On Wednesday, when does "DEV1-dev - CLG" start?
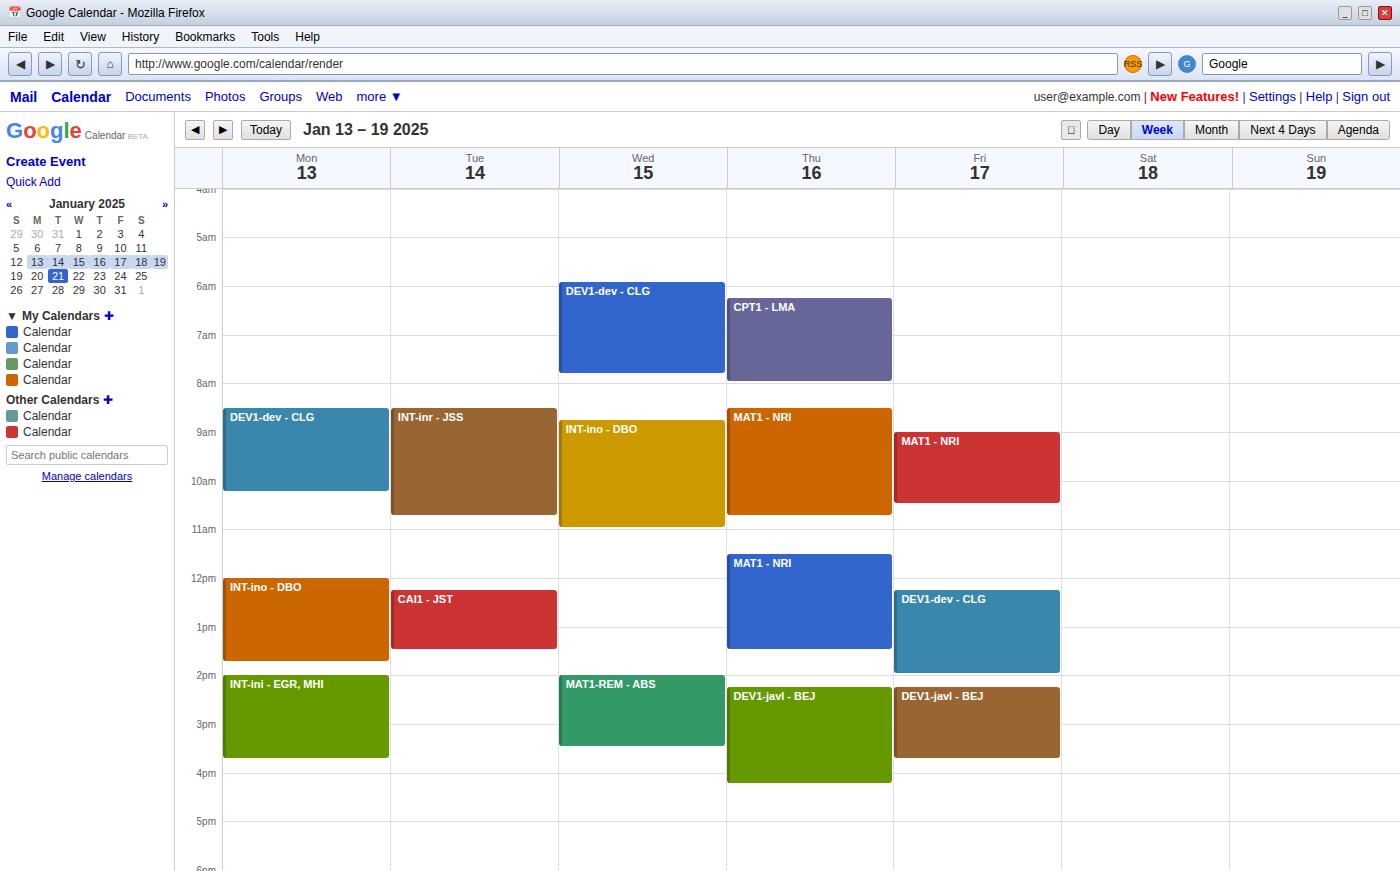
5:55 AM